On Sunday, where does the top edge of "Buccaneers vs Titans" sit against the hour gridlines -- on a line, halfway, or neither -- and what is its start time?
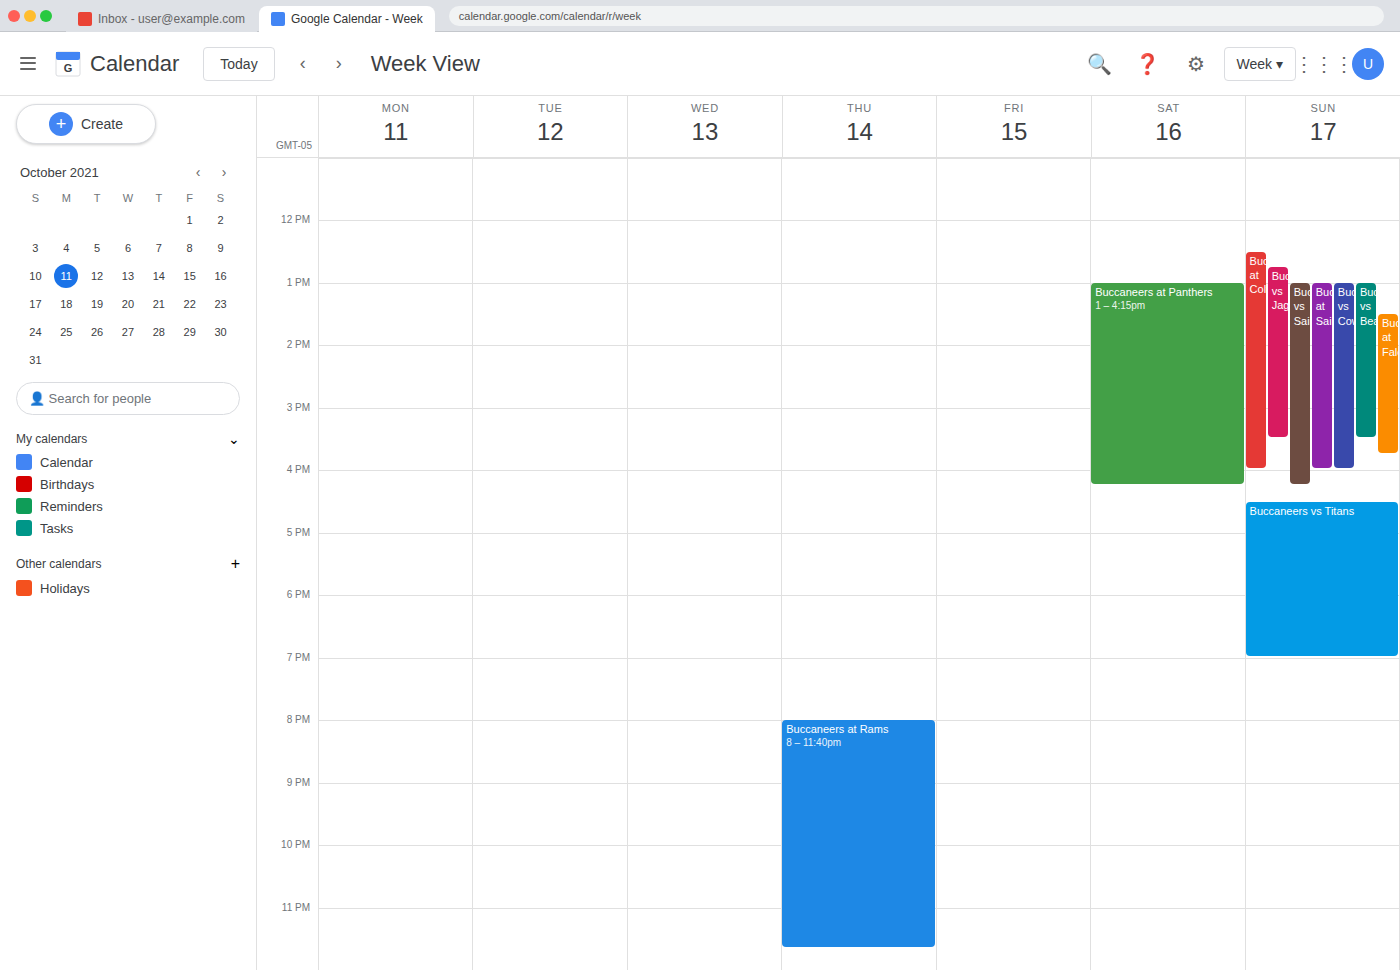
16:30 -- halfway between the 16:00 and 17:00 lines.